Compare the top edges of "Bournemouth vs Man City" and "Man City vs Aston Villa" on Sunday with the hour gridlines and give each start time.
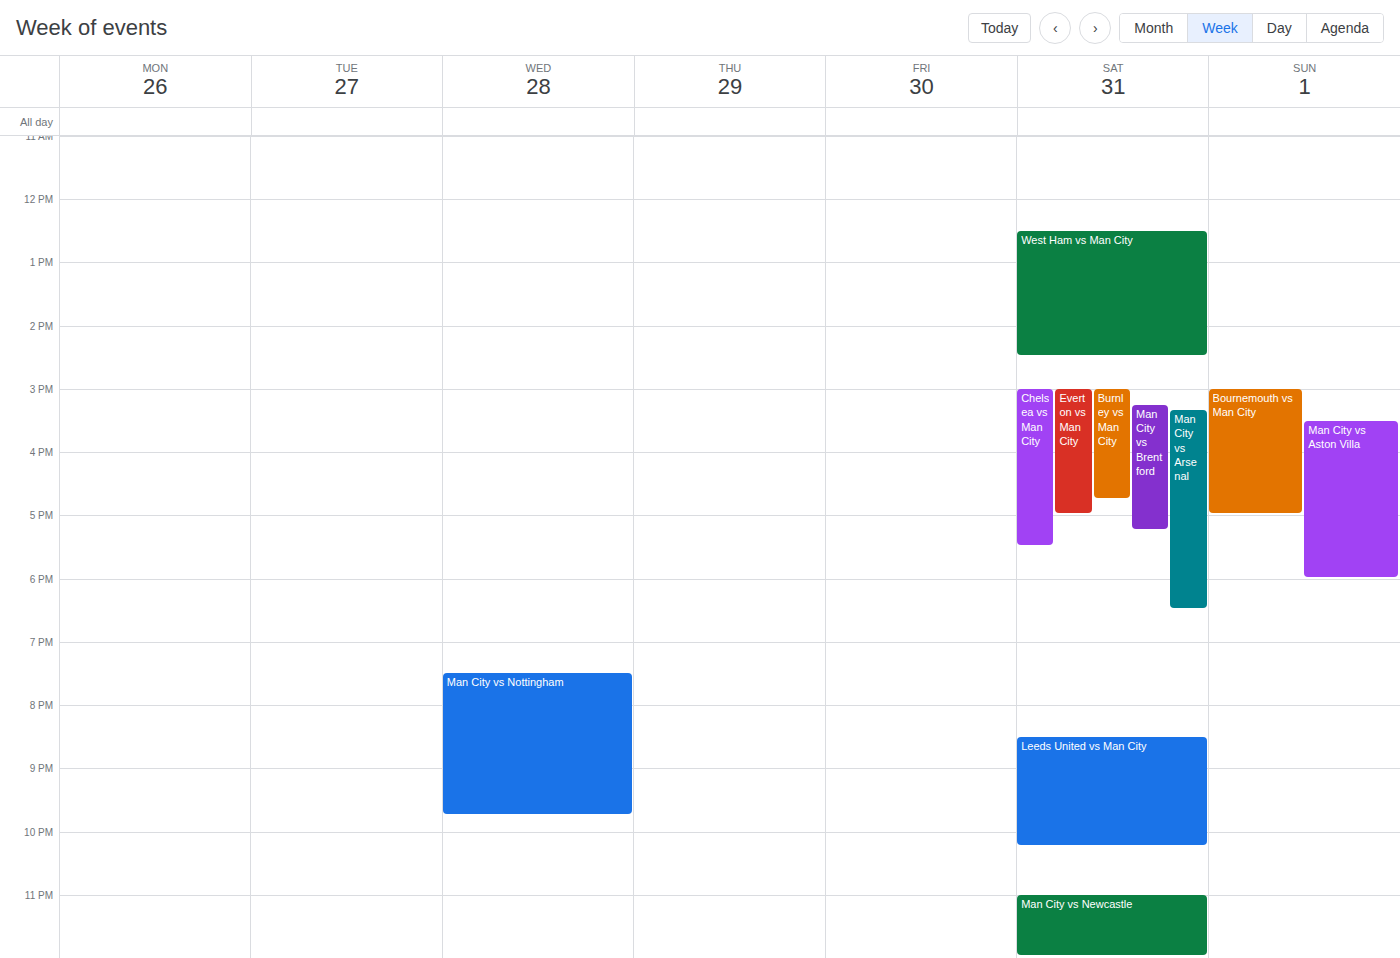
"Bournemouth vs Man City": 3:00 PM, exactly on the 3 PM line. "Man City vs Aston Villa": 3:30 PM, halfway between the 3 PM and 4 PM lines.